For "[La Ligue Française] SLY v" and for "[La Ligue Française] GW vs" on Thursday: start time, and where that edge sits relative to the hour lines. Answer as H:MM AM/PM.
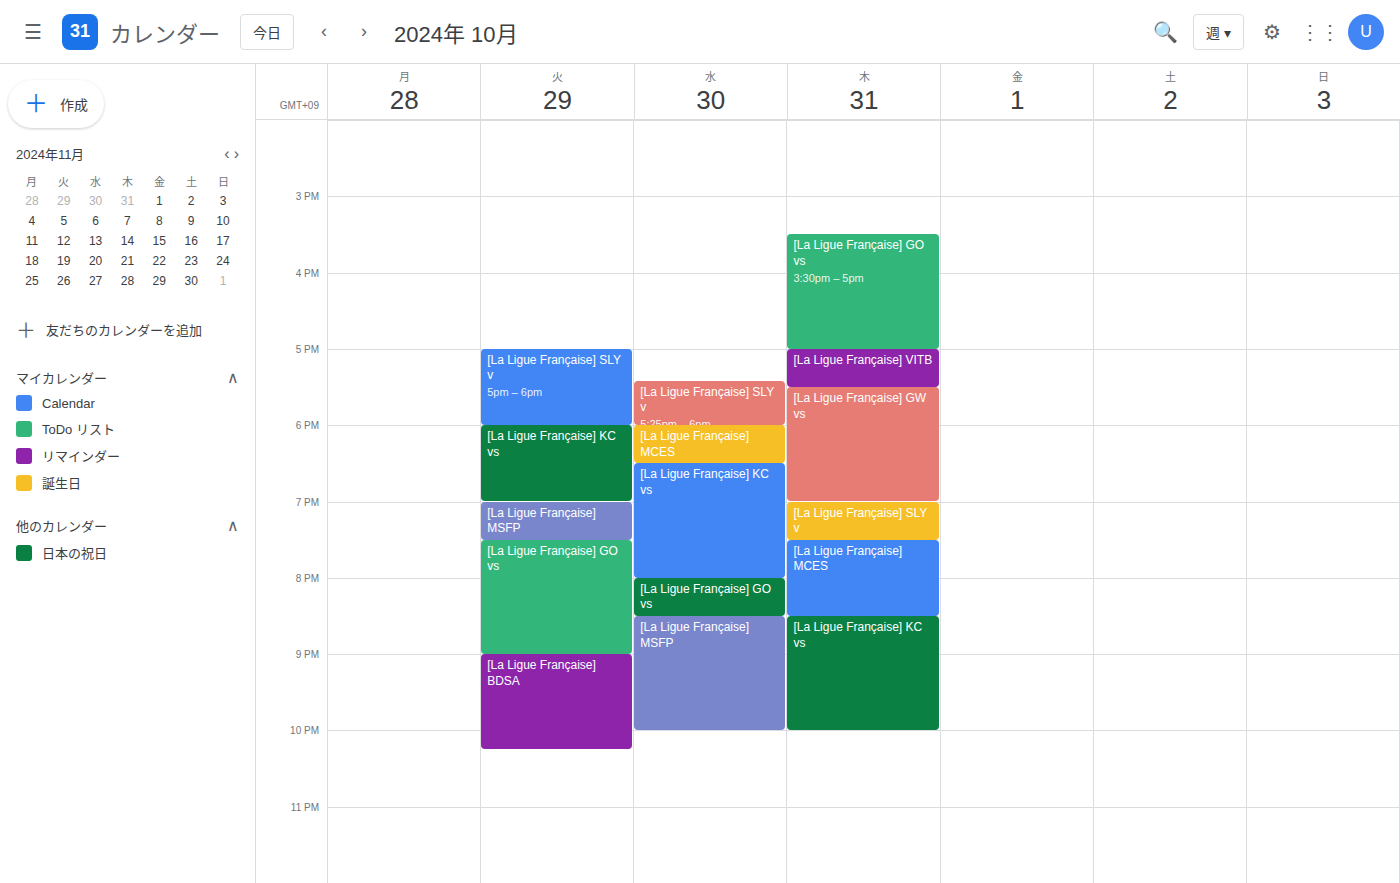
"[La Ligue Française] SLY v": 7:00 PM, exactly on the 7 PM line. "[La Ligue Française] GW vs": 5:30 PM, halfway between the 5 PM and 6 PM lines.